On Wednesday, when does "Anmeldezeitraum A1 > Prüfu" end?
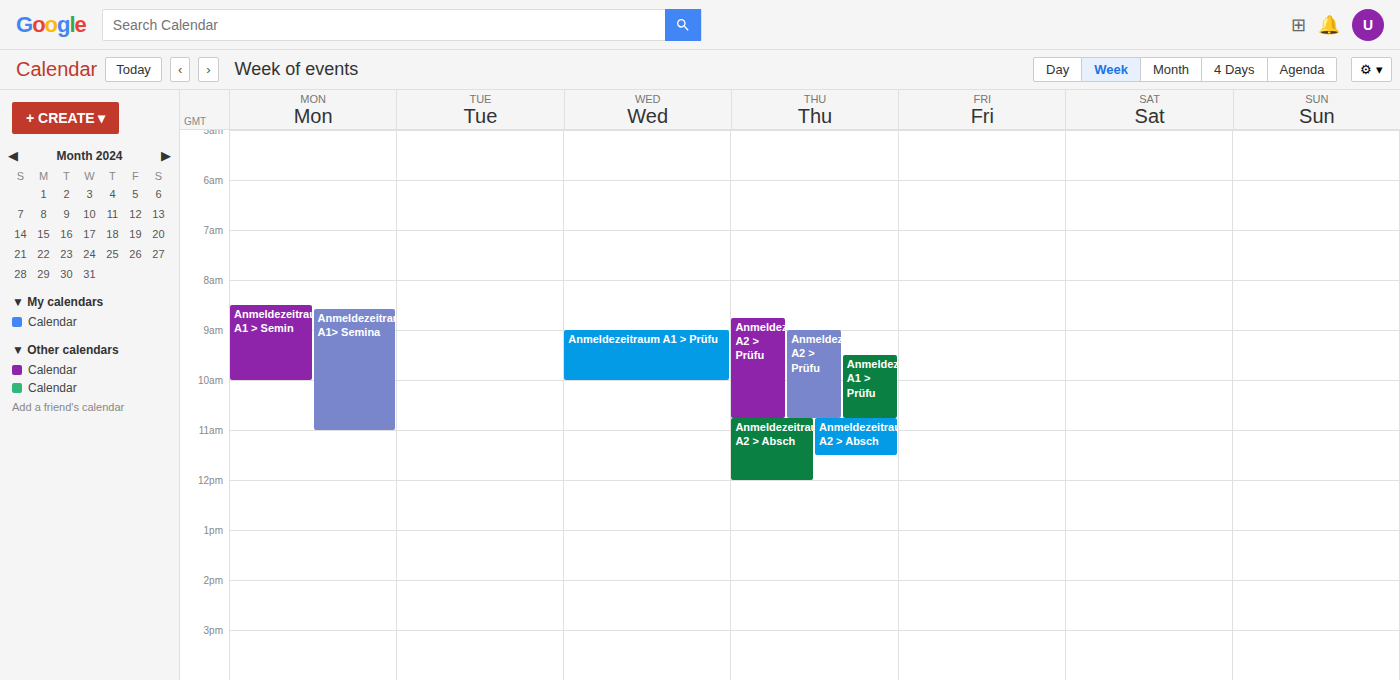
10:00